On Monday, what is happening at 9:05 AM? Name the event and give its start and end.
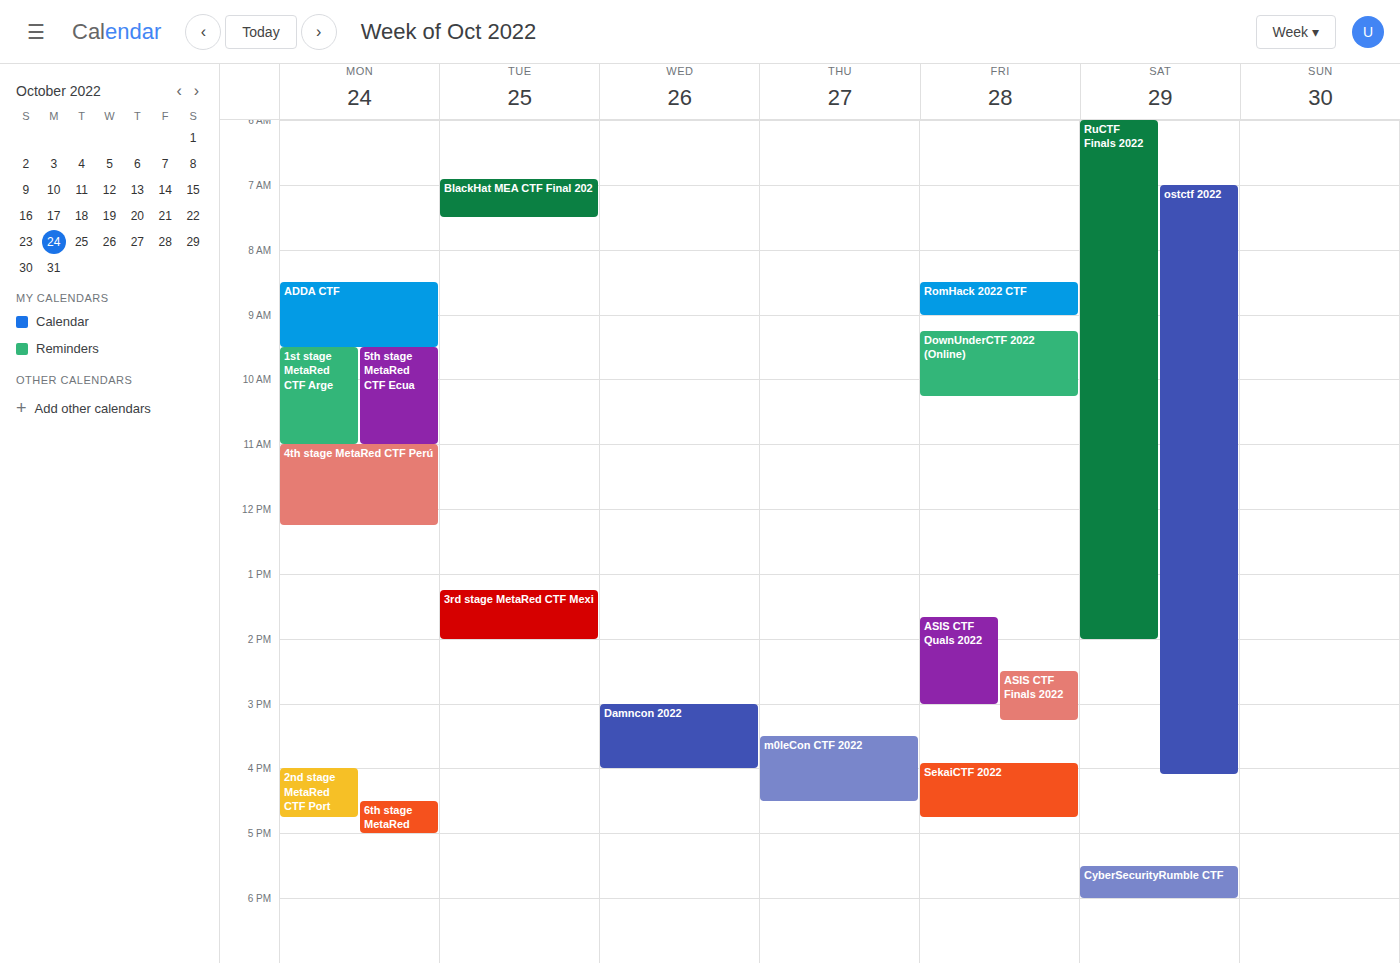
"ADDA CTF", 8:30 AM to 9:30 AM